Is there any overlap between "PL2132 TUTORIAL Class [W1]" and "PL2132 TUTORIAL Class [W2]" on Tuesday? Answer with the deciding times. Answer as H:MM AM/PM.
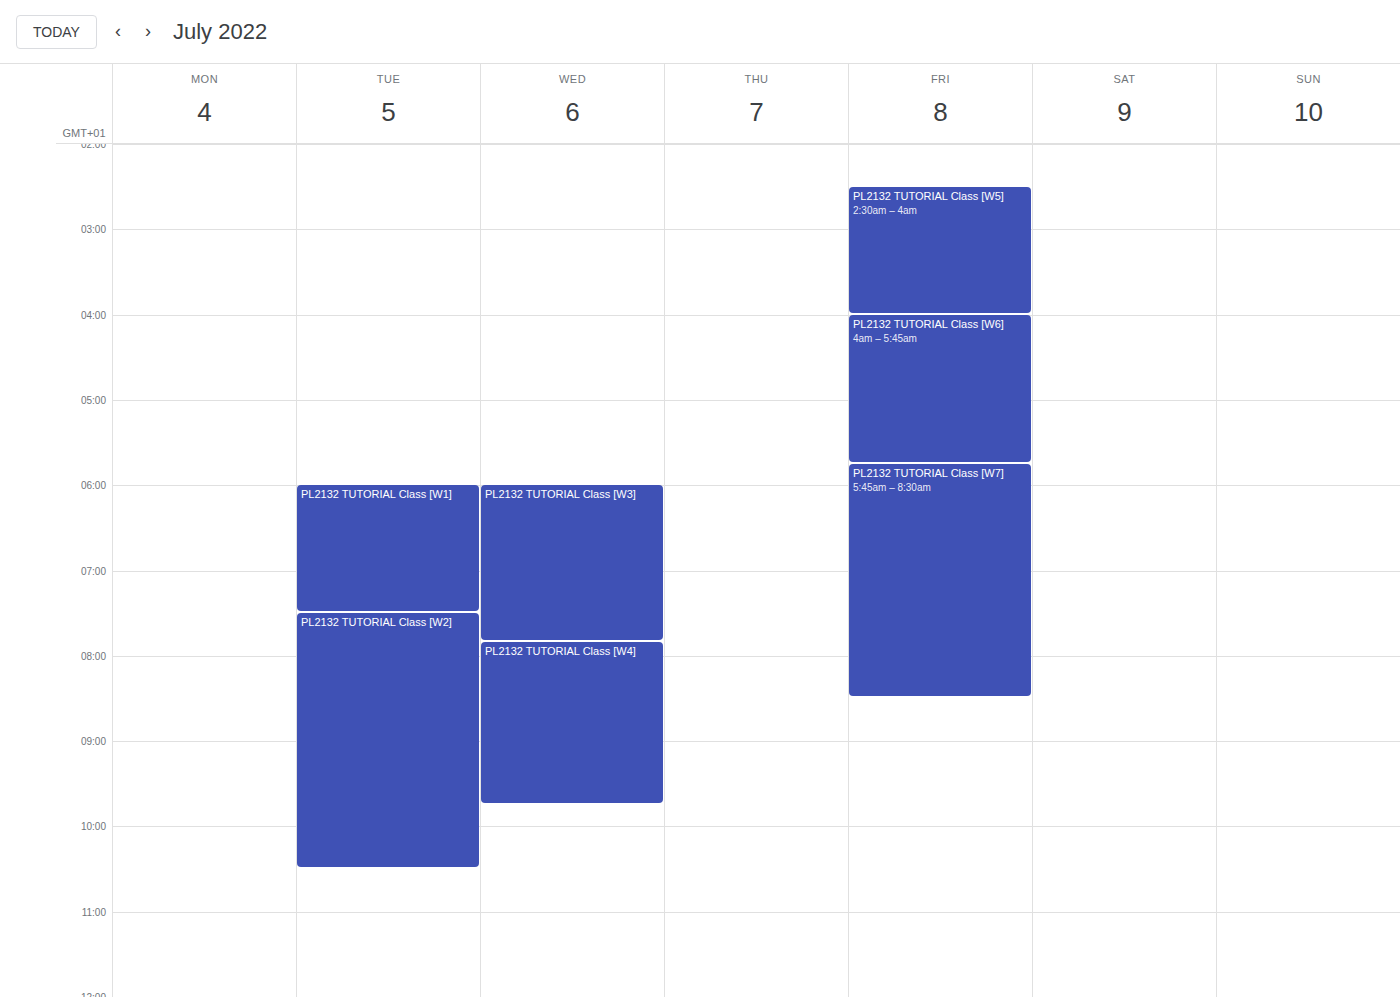
"PL2132 TUTORIAL Class [W1]" ends at 7:30 AM, exactly when "PL2132 TUTORIAL Class [W2]" starts -- they touch but do not overlap.